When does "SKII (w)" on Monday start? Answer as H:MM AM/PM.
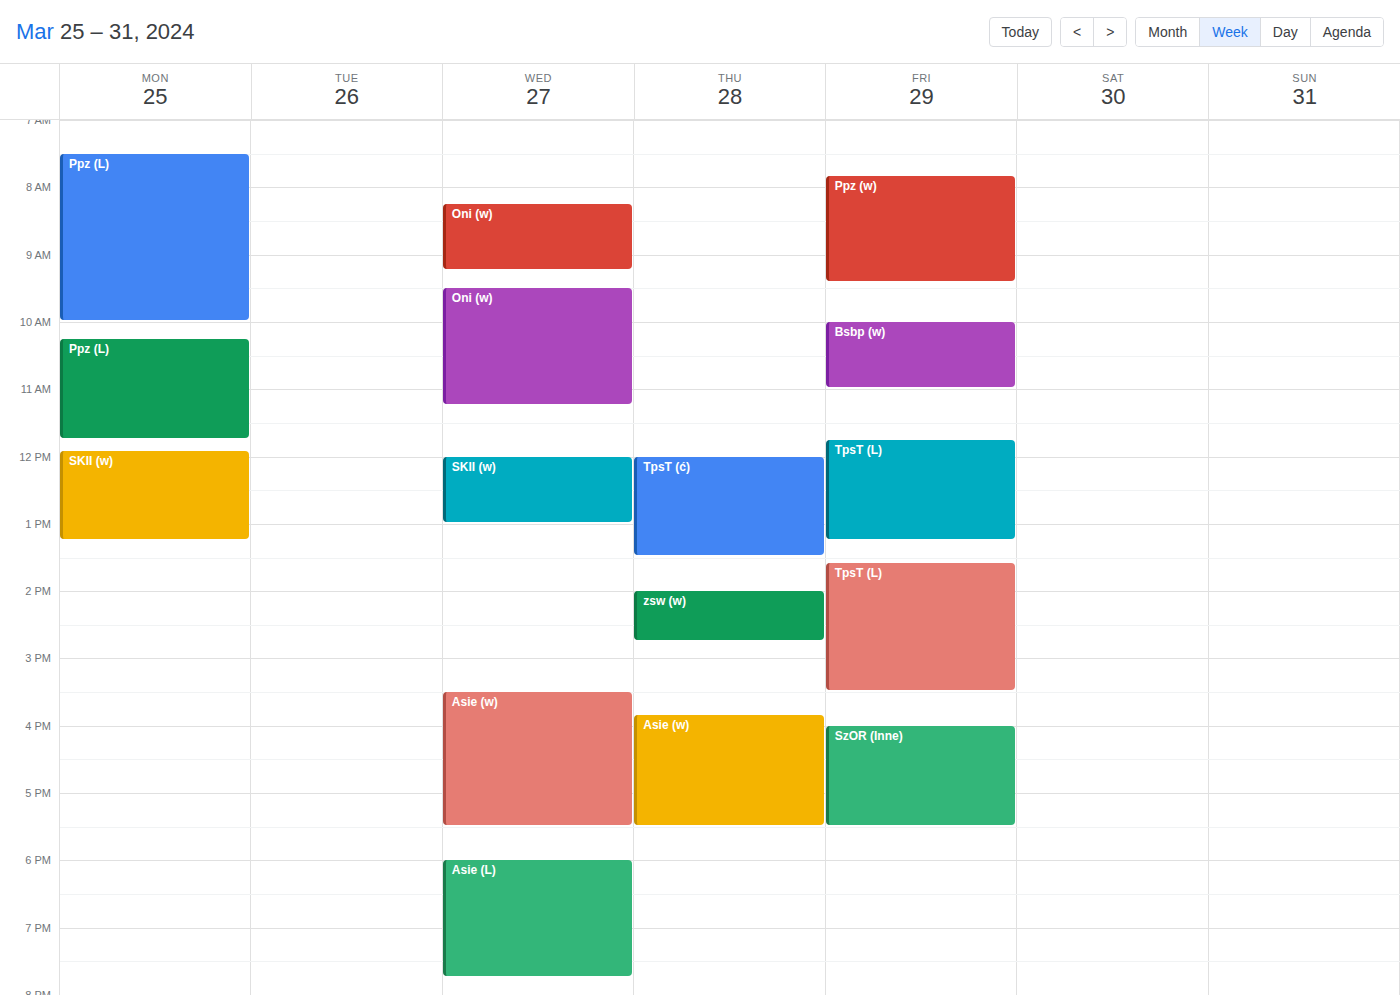
11:55 AM